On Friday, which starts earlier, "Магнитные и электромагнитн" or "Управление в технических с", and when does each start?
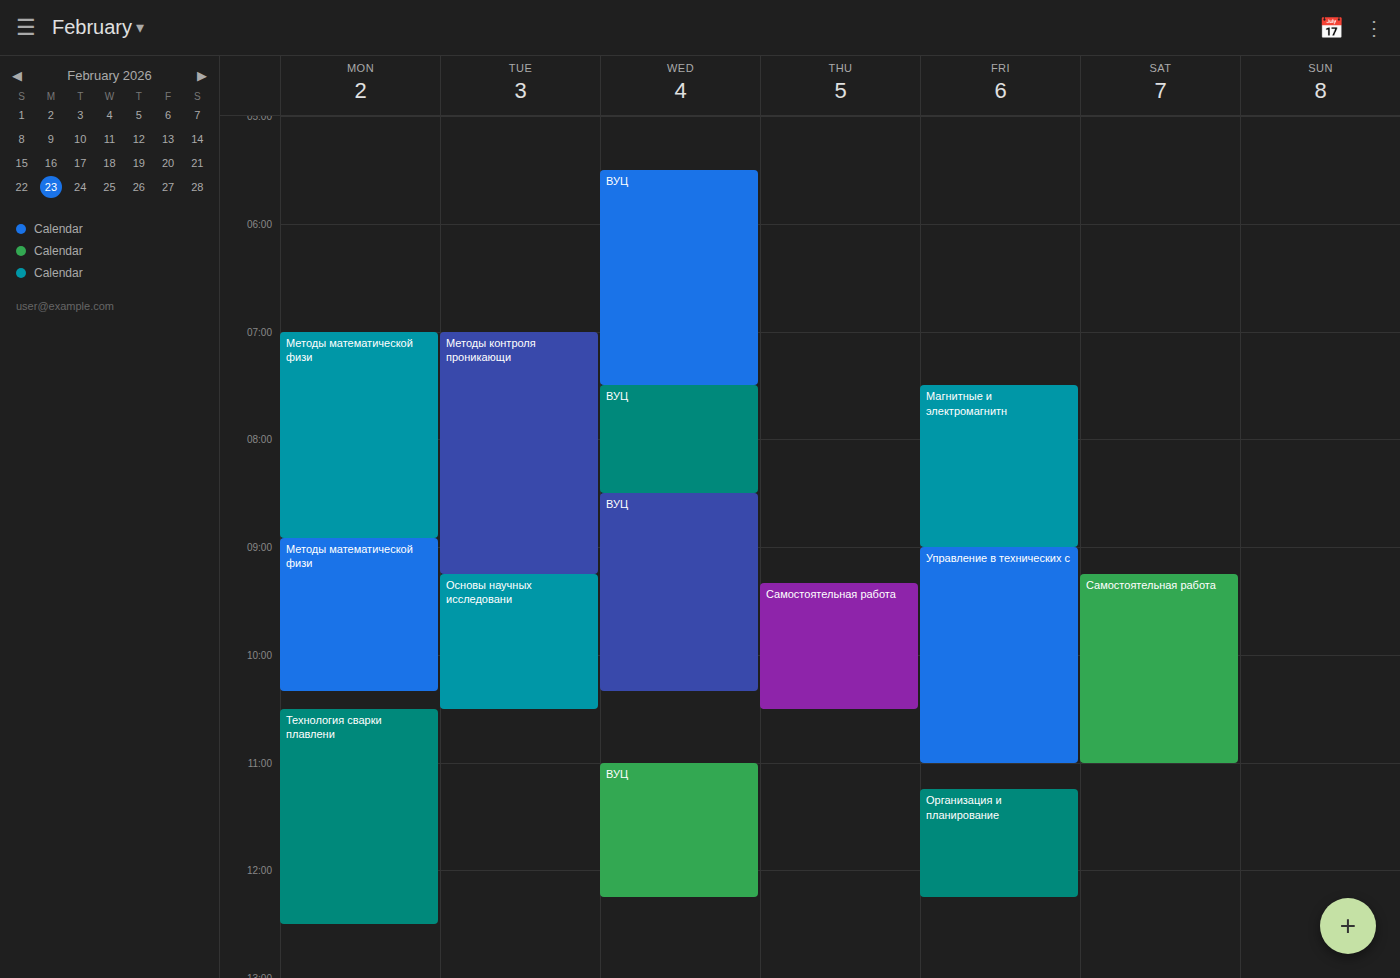
"Магнитные и электромагнитн" 7:30 AM; "Управление в технических с" 9:00 AM.